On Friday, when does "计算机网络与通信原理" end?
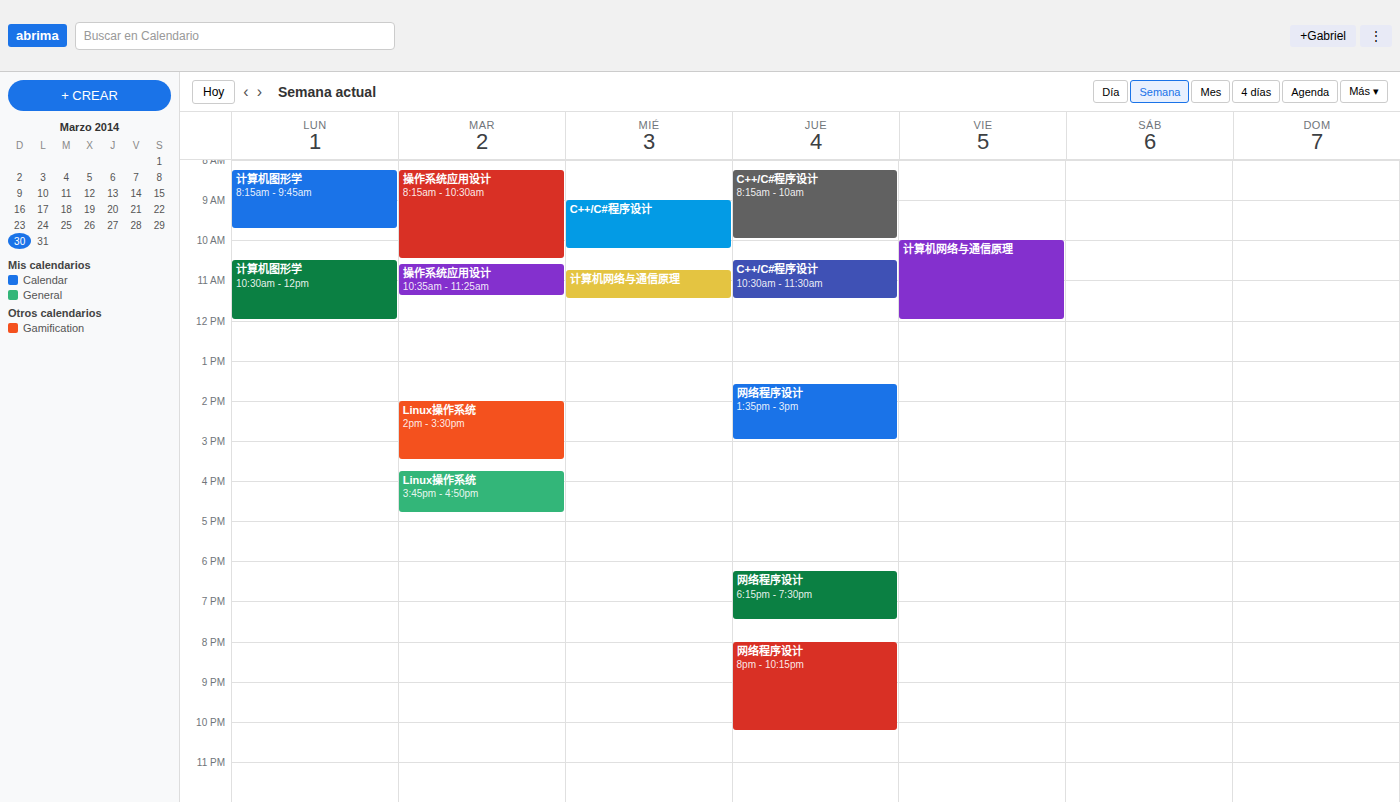
12:00 PM